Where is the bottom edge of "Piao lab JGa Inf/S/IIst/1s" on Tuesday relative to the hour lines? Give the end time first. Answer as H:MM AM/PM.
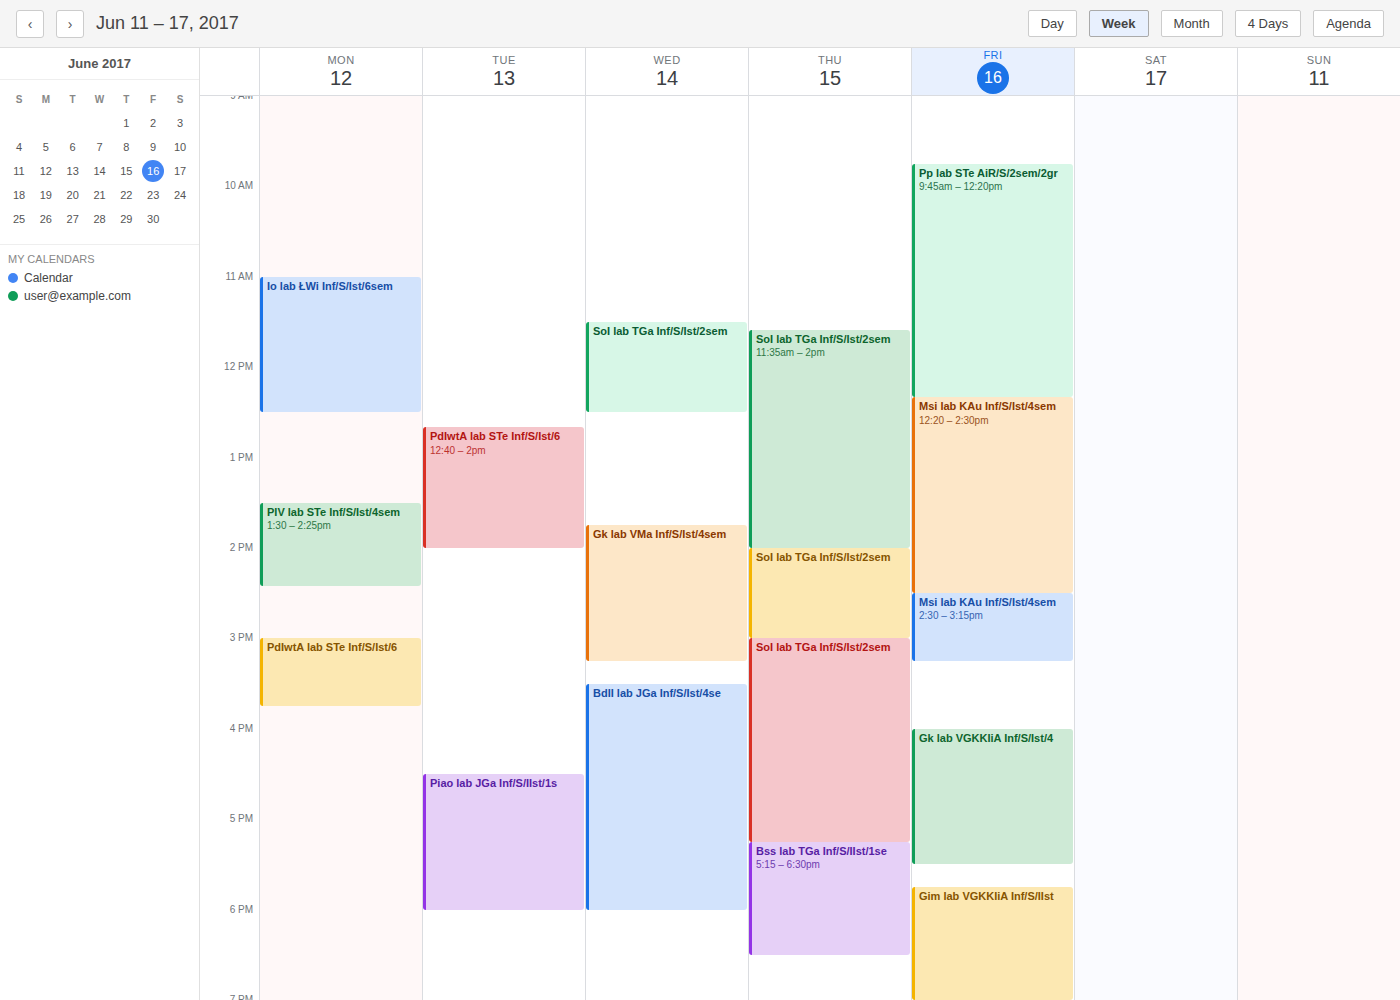
6:00 PM -- exactly on the 6 PM line.